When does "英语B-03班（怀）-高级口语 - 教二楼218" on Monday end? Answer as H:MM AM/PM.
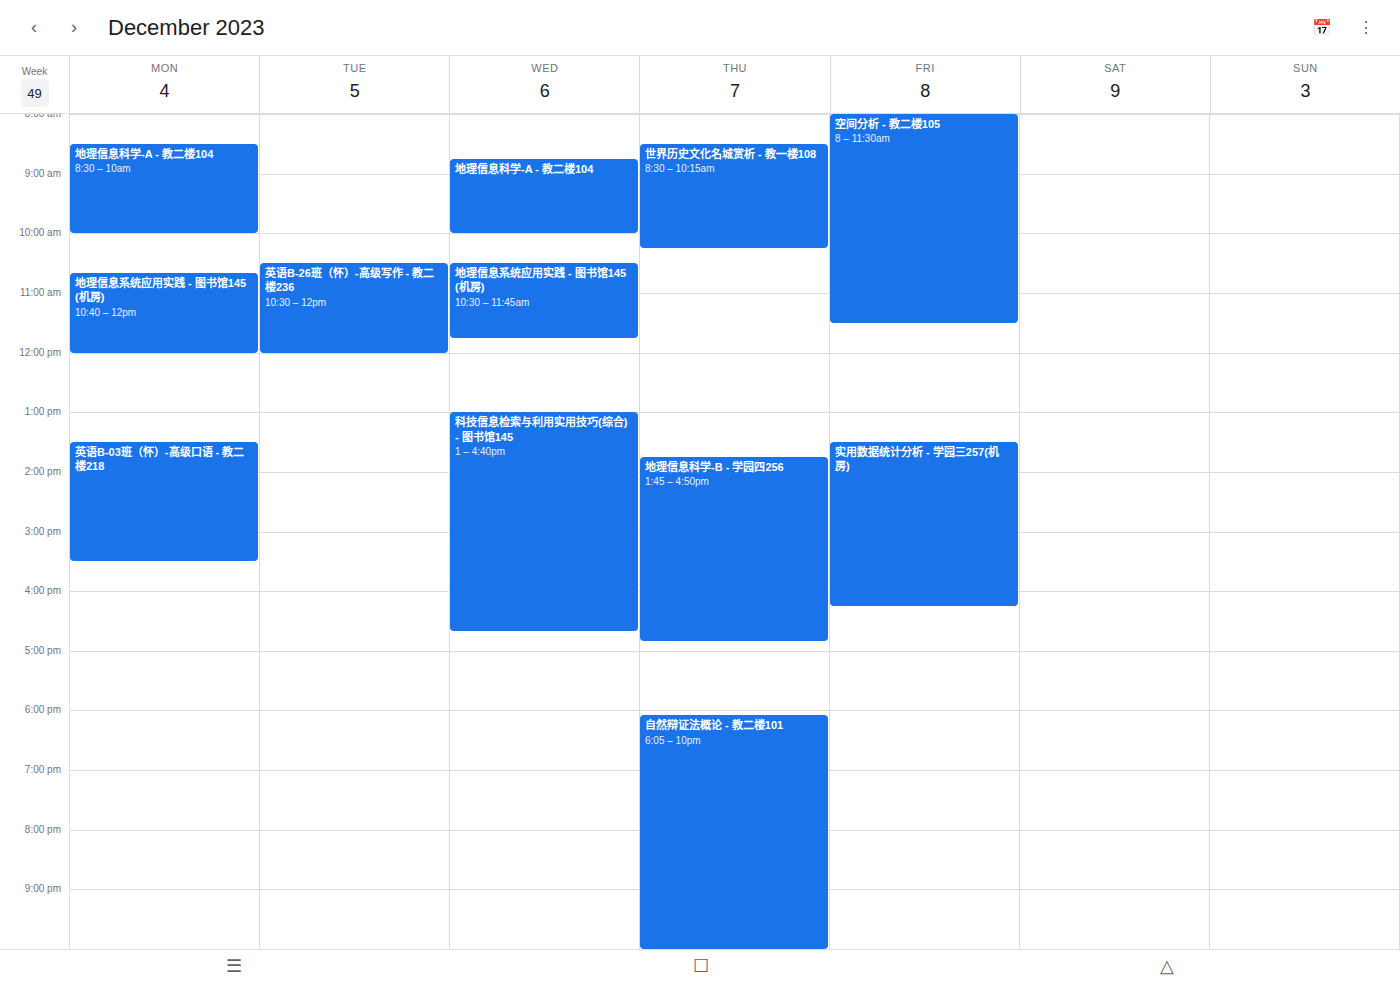
3:30 PM